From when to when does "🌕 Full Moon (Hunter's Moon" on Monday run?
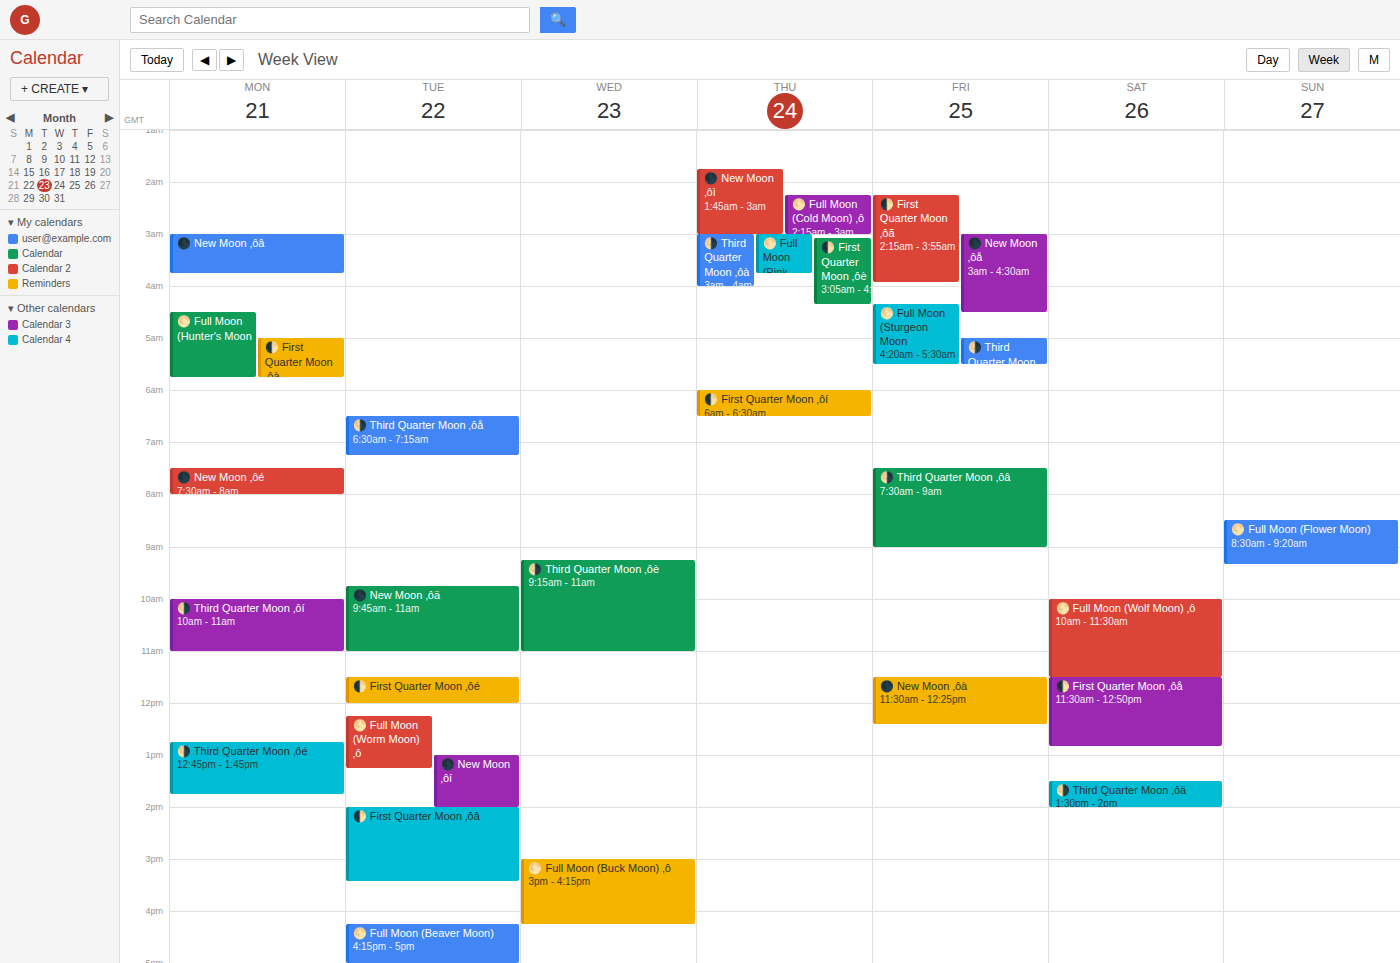
04:30 to 05:45